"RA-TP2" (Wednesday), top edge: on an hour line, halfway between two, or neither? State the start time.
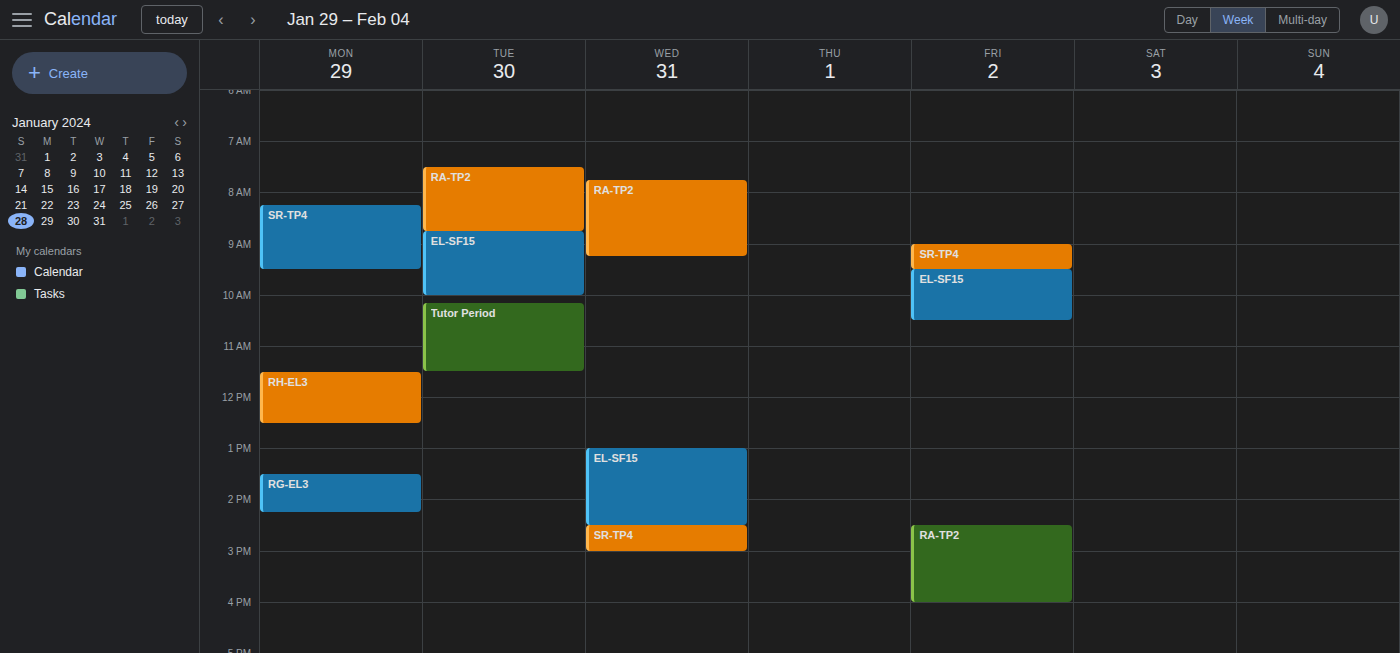
7:45 AM -- neither: three quarters of the way from the 7 AM line to the 8 AM line.